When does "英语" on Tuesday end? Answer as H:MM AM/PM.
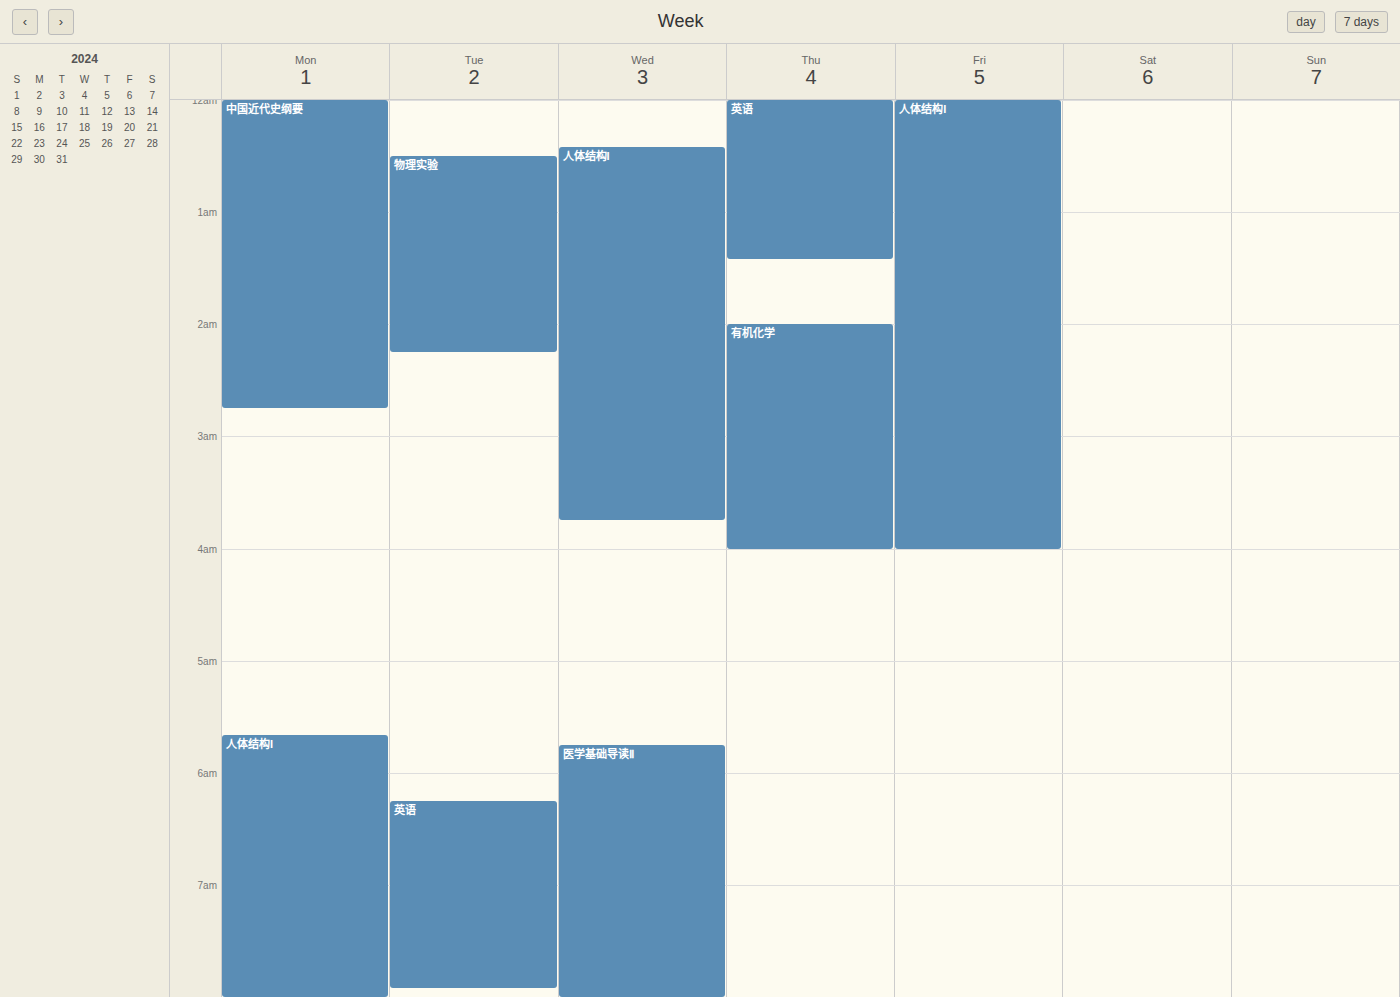
7:55 AM